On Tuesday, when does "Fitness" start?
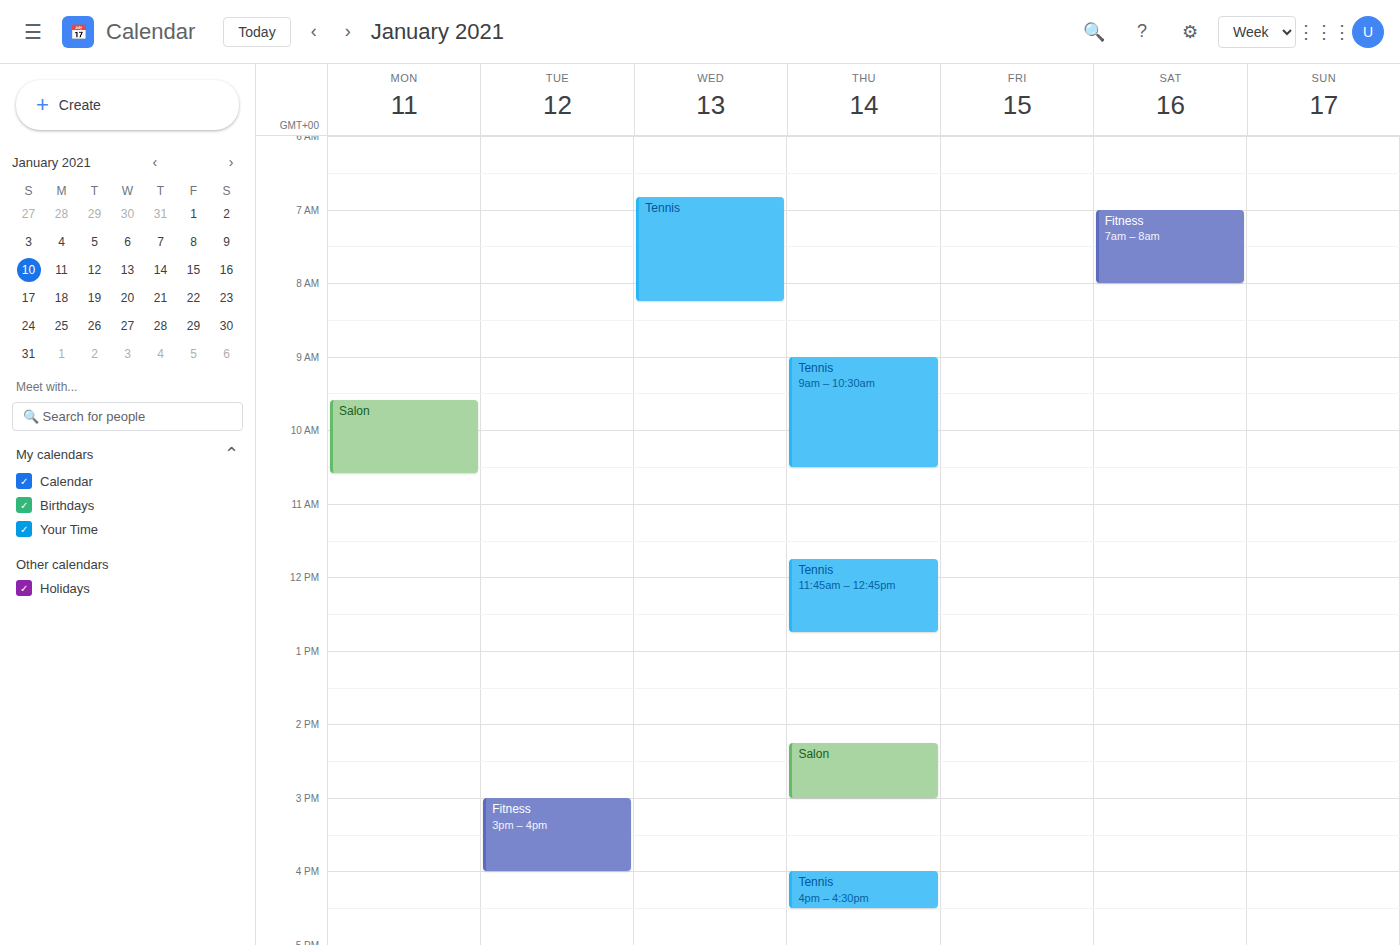
3:00 PM